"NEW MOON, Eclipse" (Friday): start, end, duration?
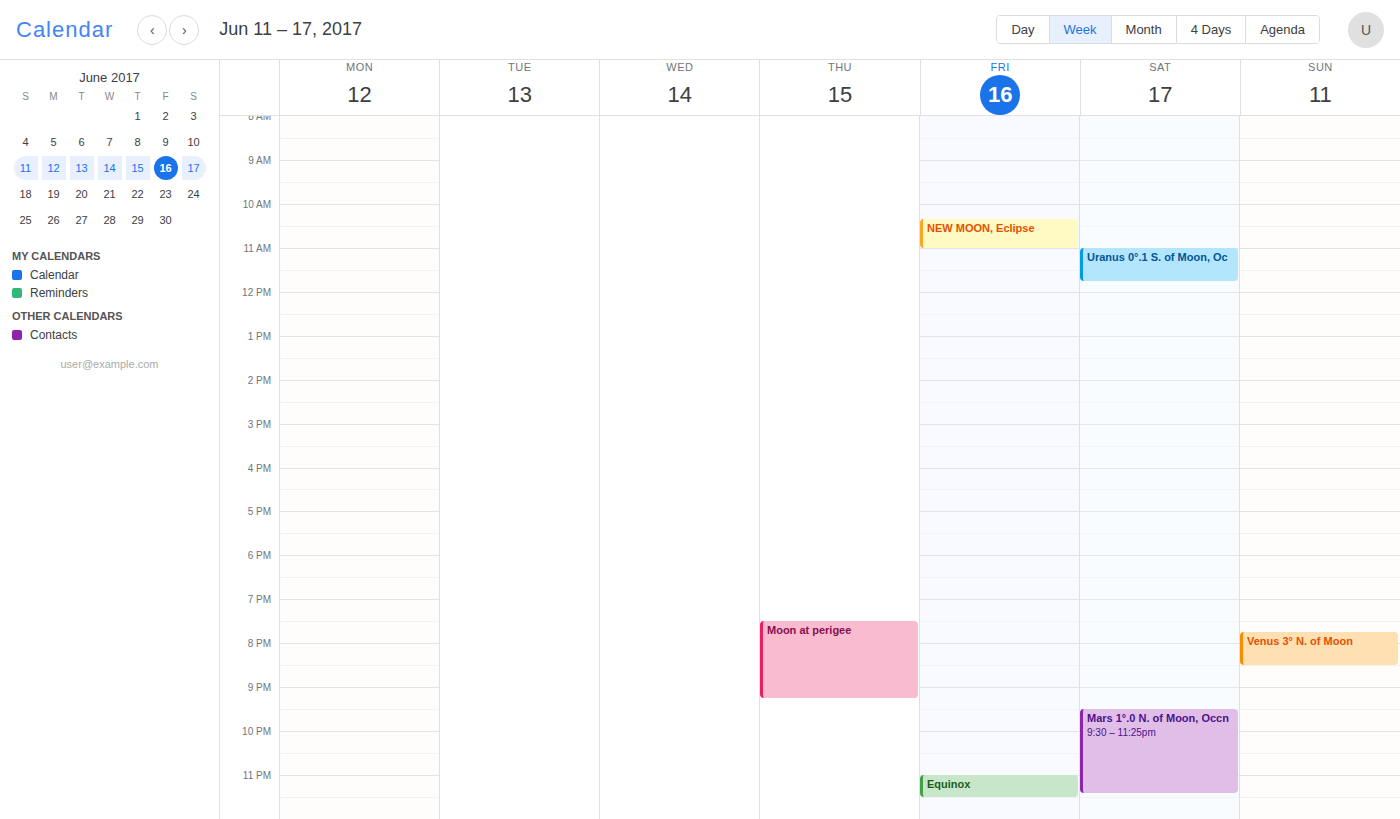
10:20 AM to 11:00 AM, 40 minutes